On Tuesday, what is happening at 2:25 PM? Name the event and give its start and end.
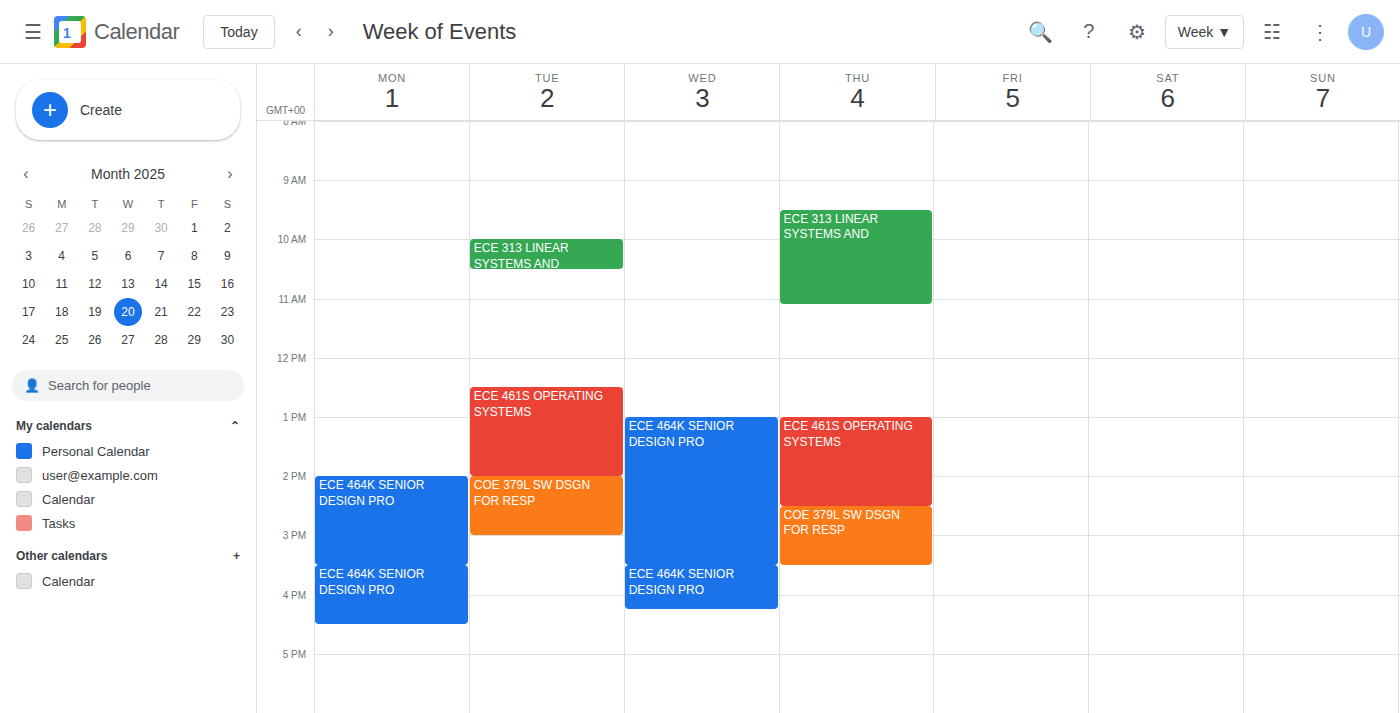
"COE 379L SW DSGN FOR RESP", 2:00 PM to 3:00 PM